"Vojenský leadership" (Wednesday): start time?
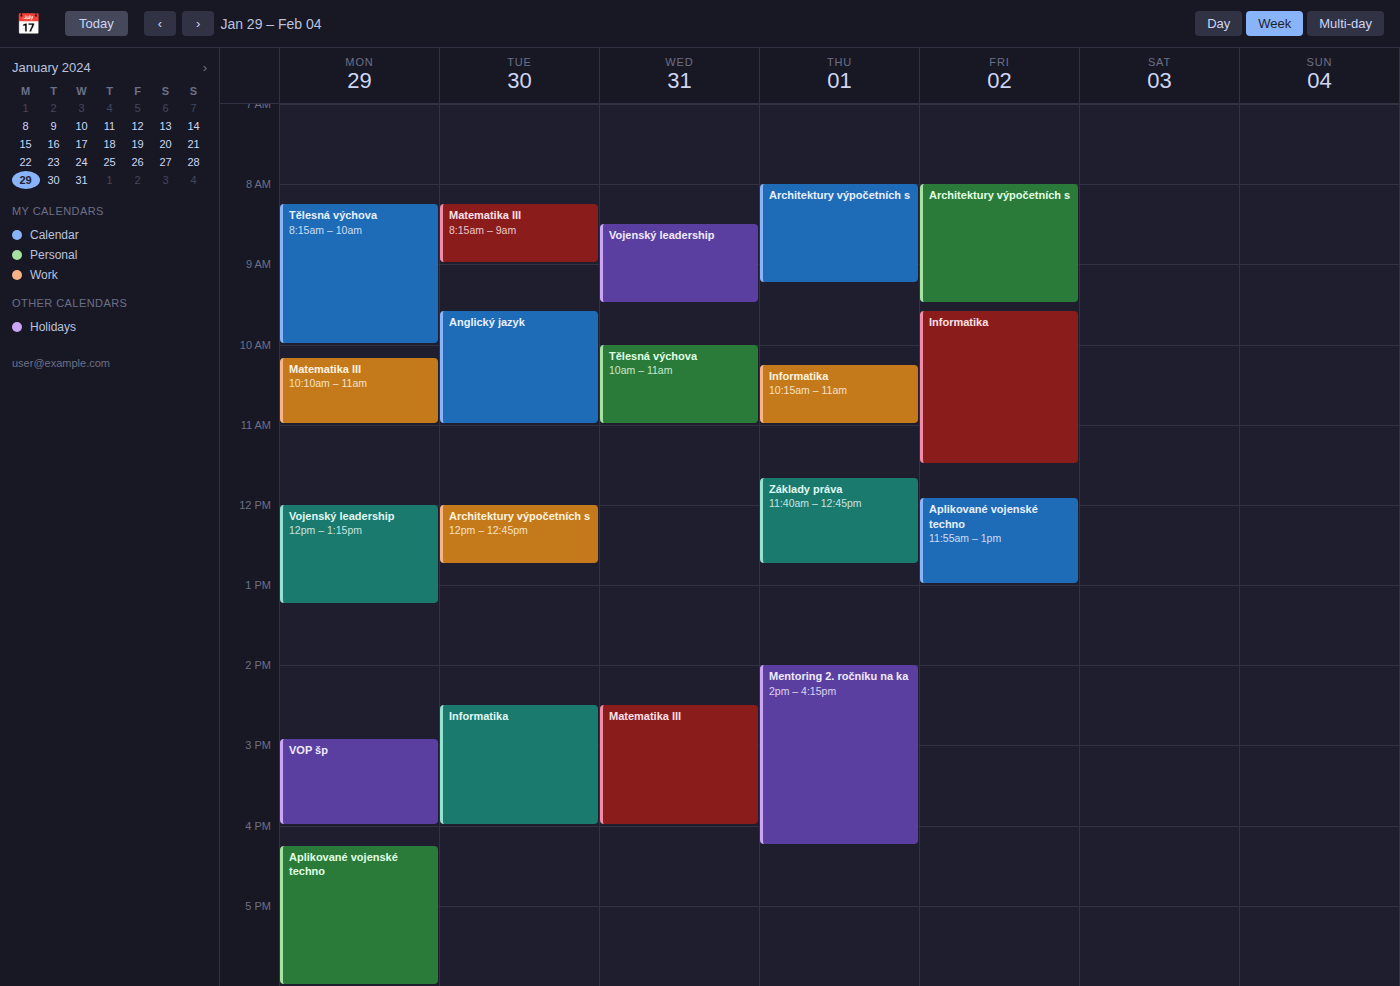
8:30 AM